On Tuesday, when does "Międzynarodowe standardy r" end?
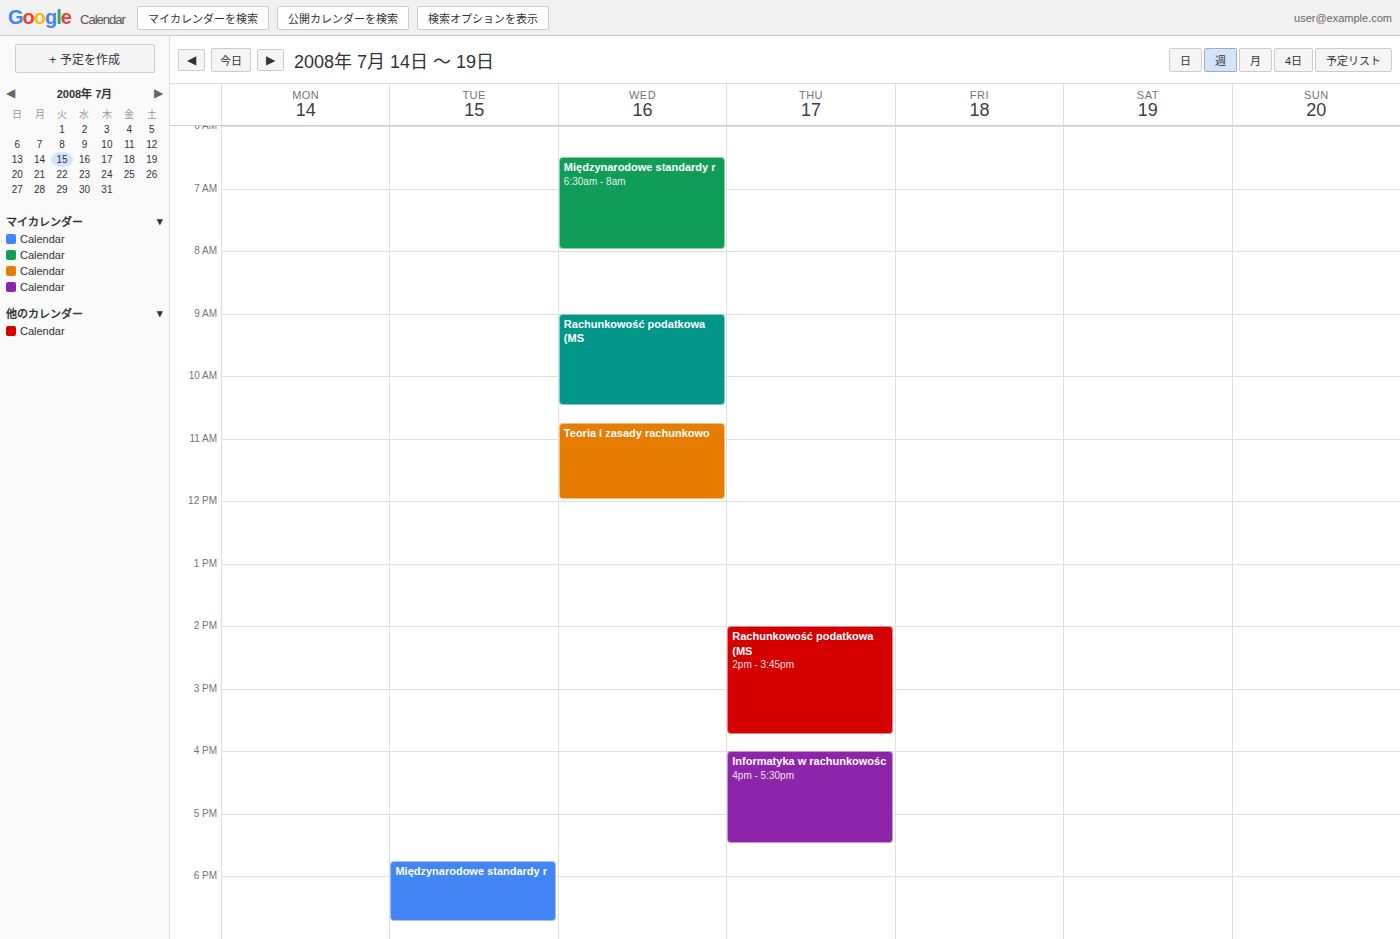
6:45 PM